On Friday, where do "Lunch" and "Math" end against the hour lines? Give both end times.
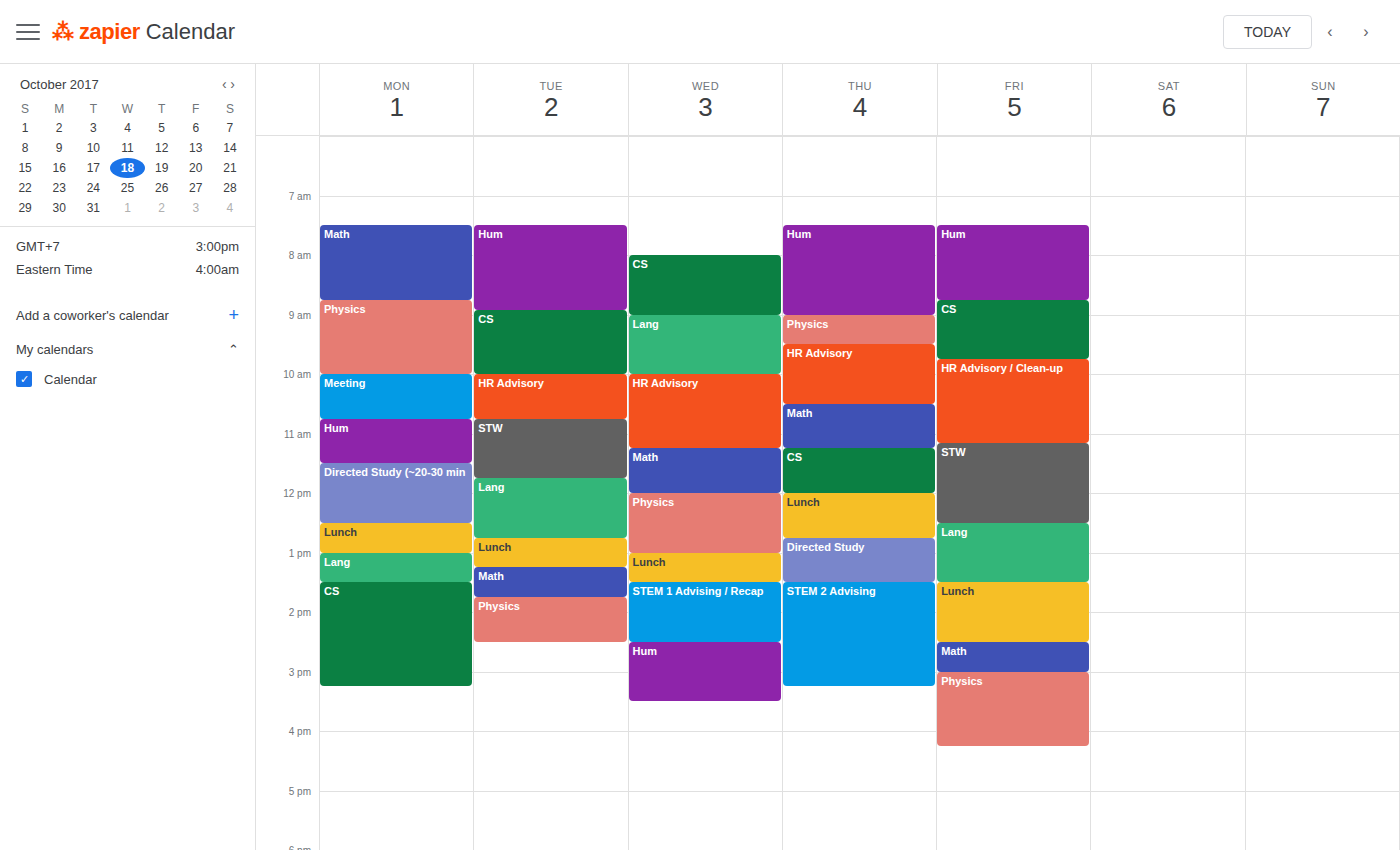
"Lunch": 2:30 PM, halfway between the 2 PM and 3 PM lines. "Math": 3:00 PM, exactly on the 3 PM line.